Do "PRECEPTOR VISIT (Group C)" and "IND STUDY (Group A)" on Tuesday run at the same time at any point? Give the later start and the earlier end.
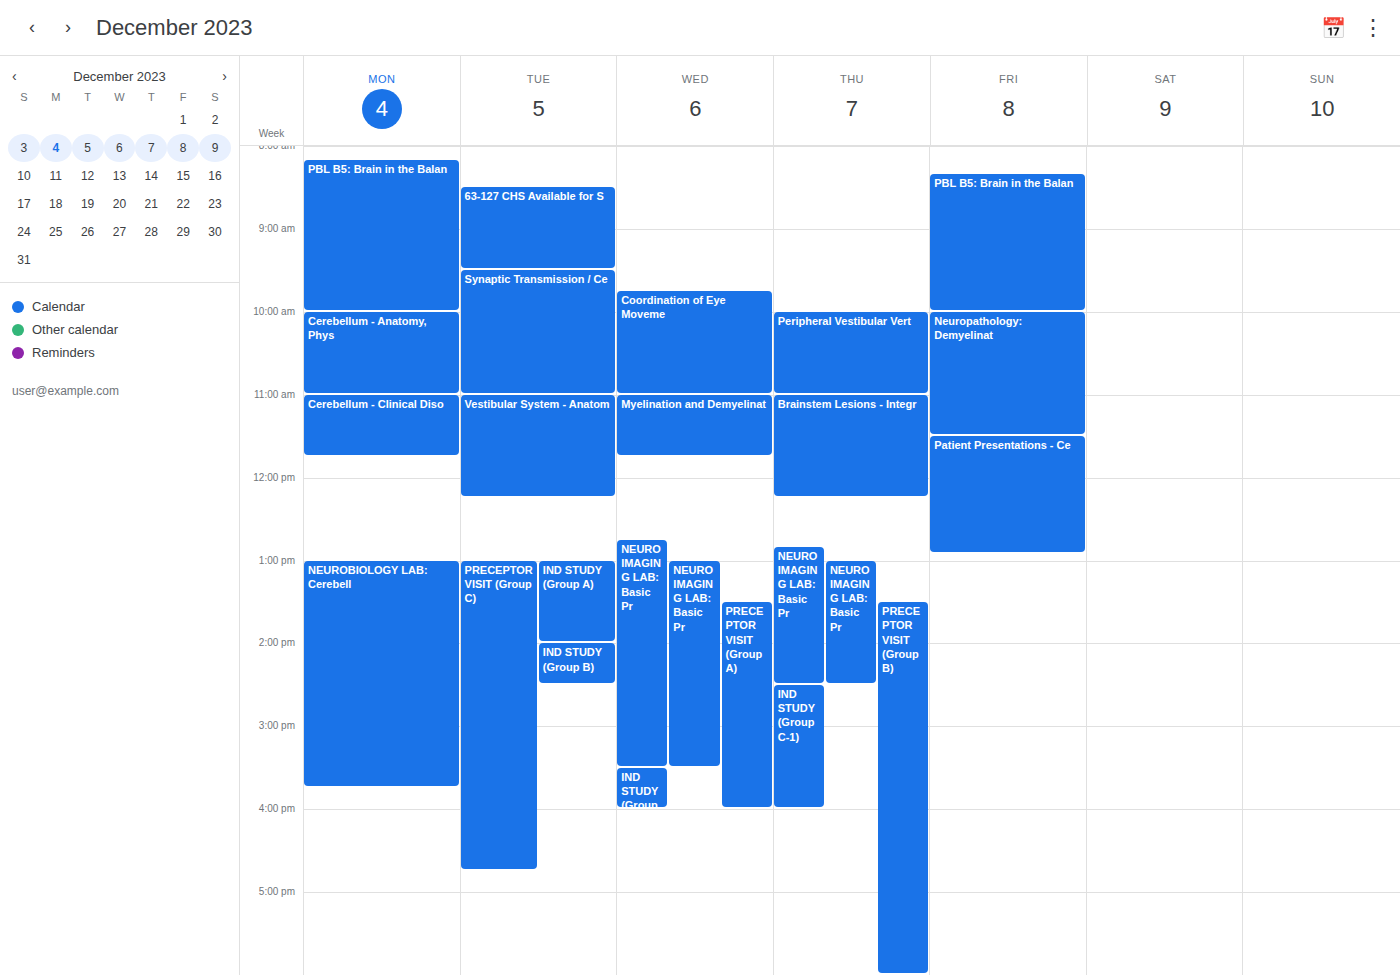
"IND STUDY (Group A)" runs 1:00 PM to 2:00 PM, inside "PRECEPTOR VISIT (Group C)" -- they overlap.